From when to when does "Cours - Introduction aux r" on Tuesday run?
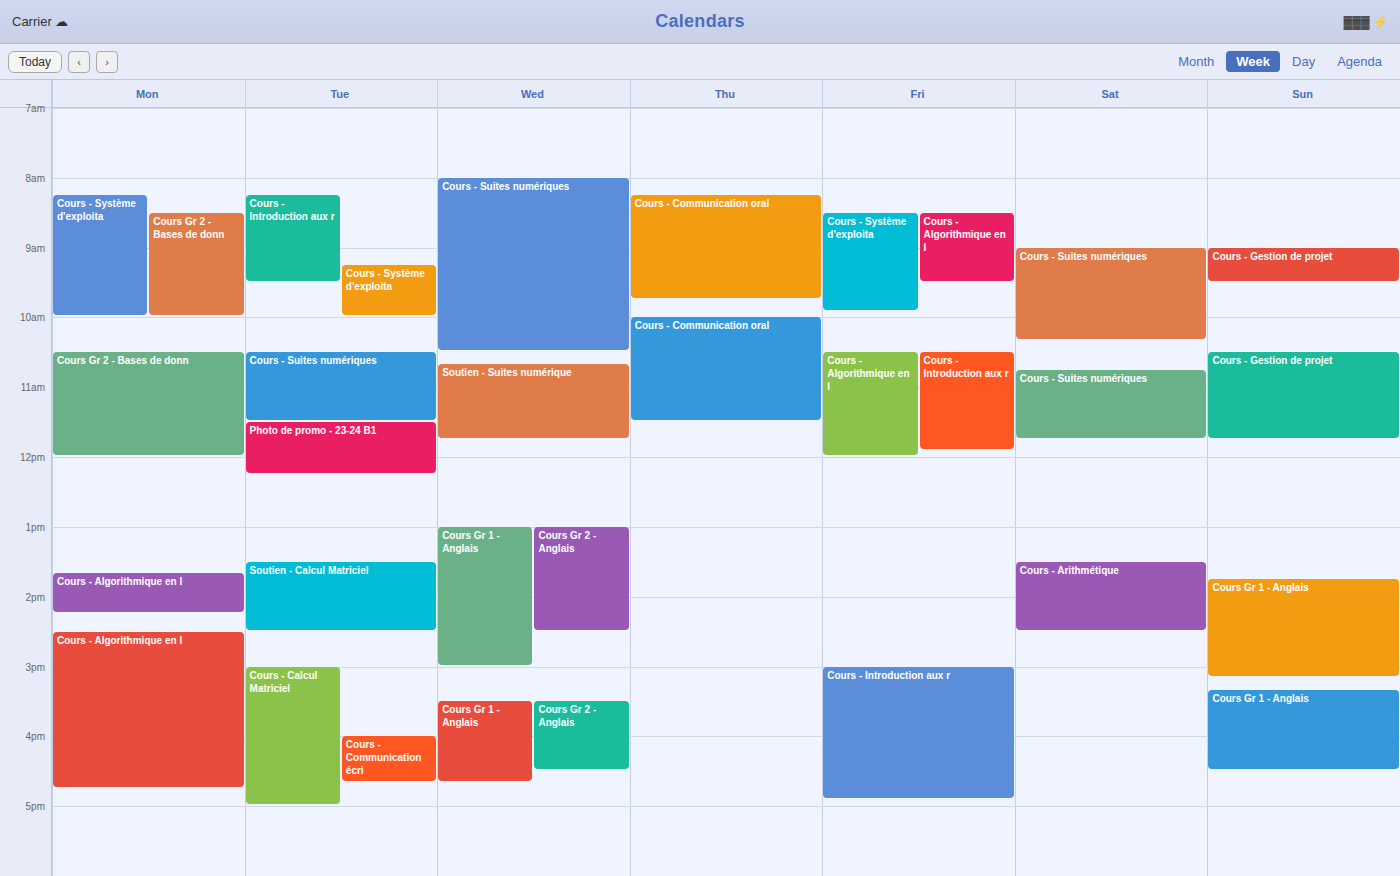
8:15 AM to 9:30 AM